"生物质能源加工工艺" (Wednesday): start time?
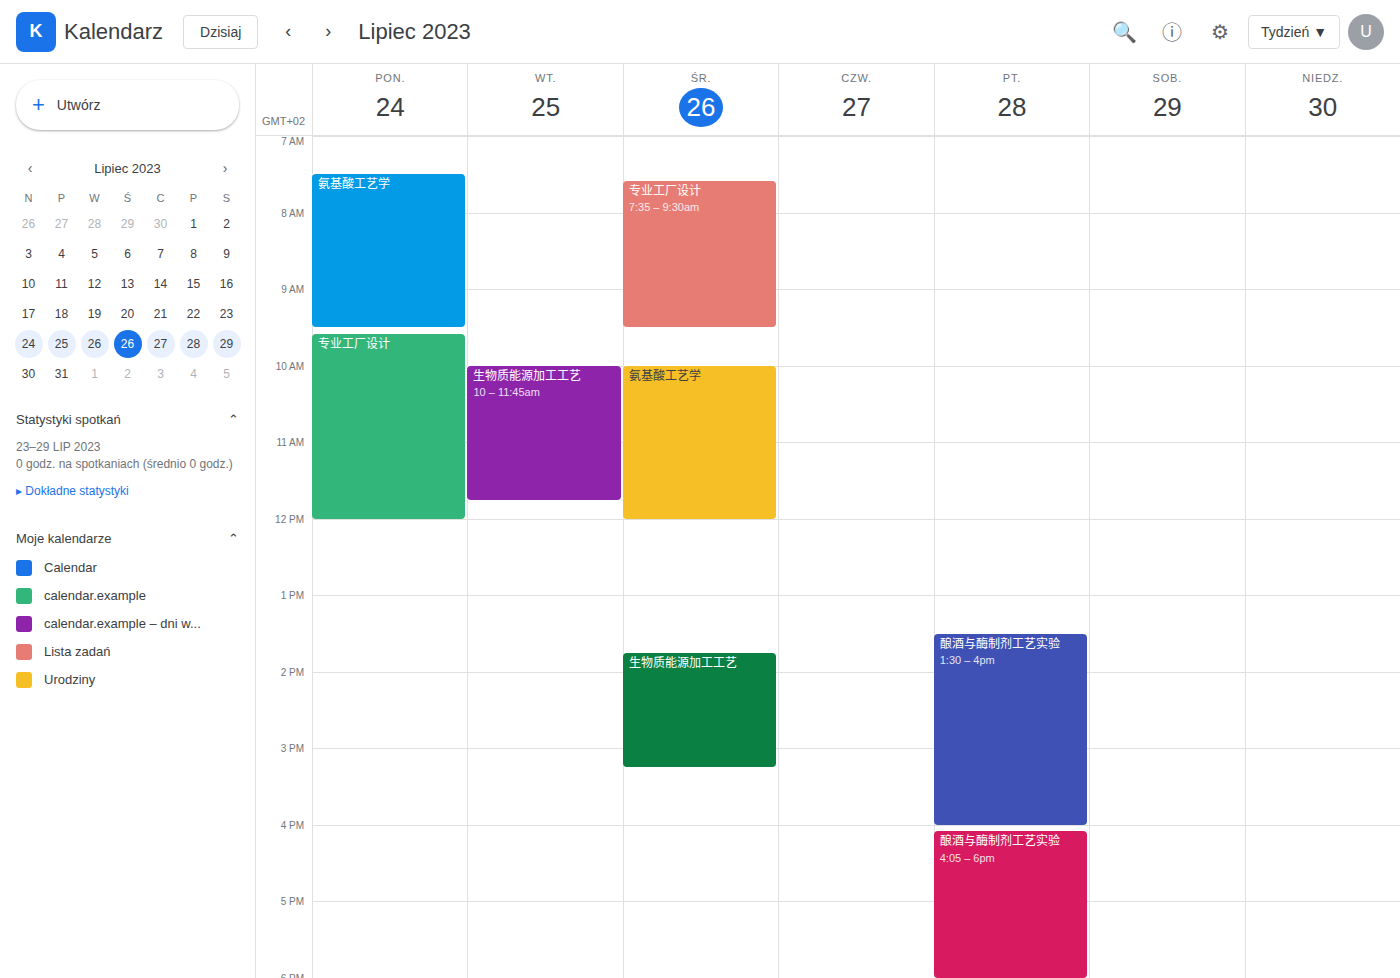
1:45 PM